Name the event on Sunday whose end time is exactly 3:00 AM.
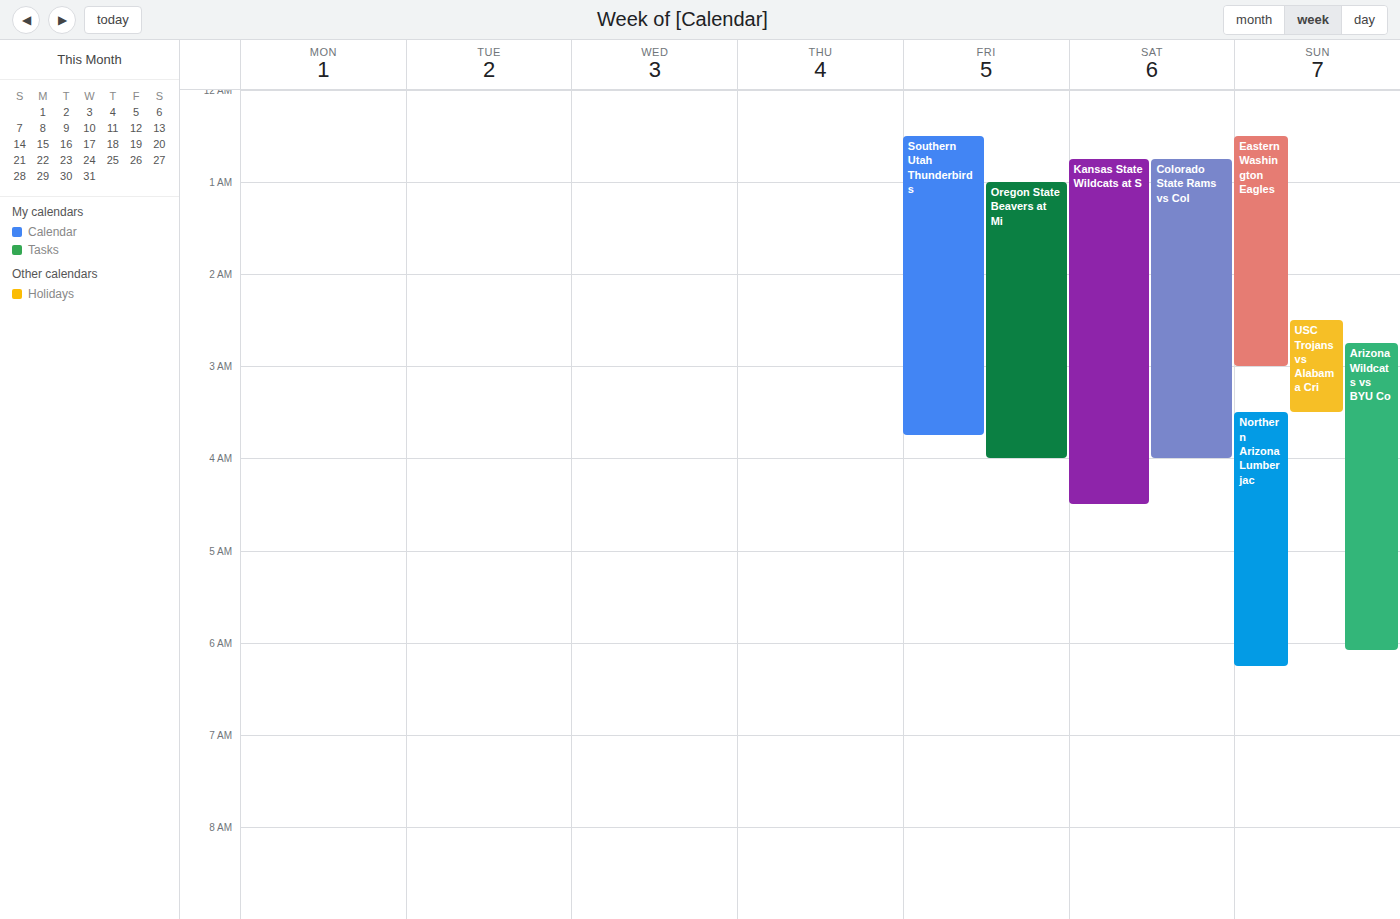
"Eastern Washington Eagles"